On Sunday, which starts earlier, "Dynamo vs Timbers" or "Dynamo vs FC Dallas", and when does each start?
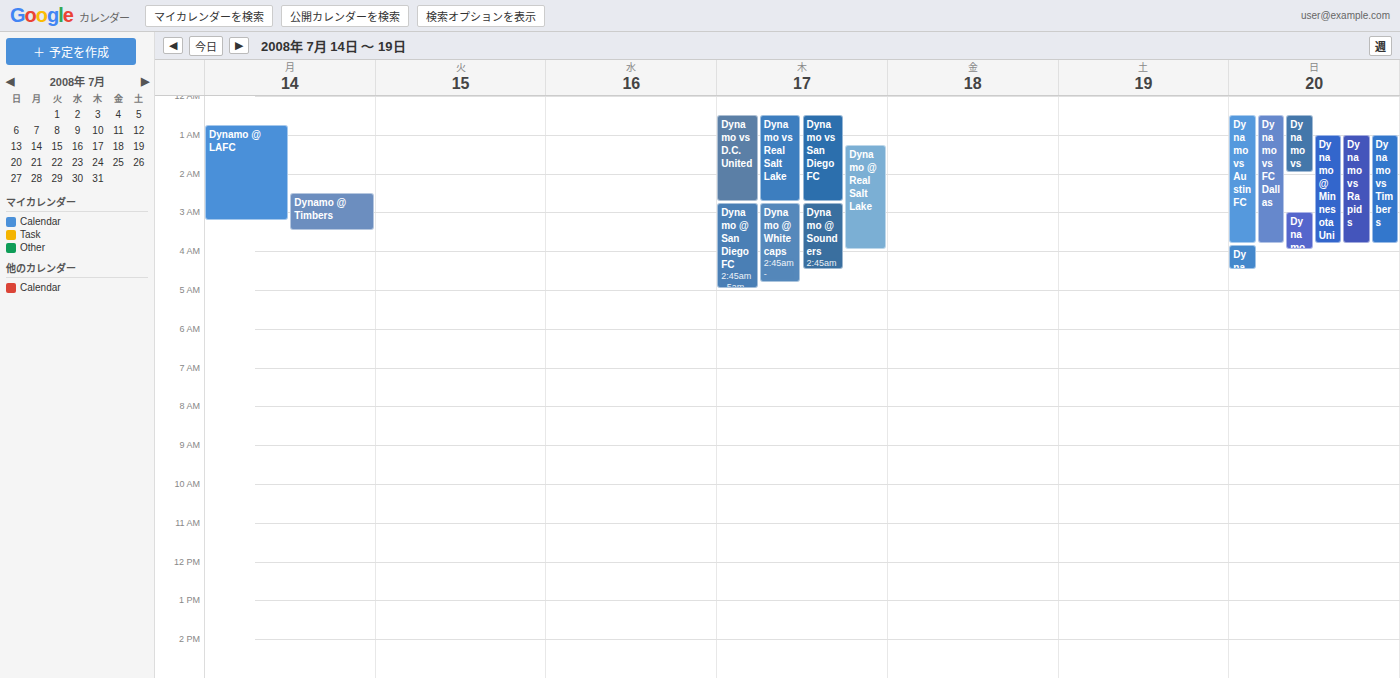
"Dynamo vs FC Dallas" 12:30 AM; "Dynamo vs Timbers" 1:00 AM.